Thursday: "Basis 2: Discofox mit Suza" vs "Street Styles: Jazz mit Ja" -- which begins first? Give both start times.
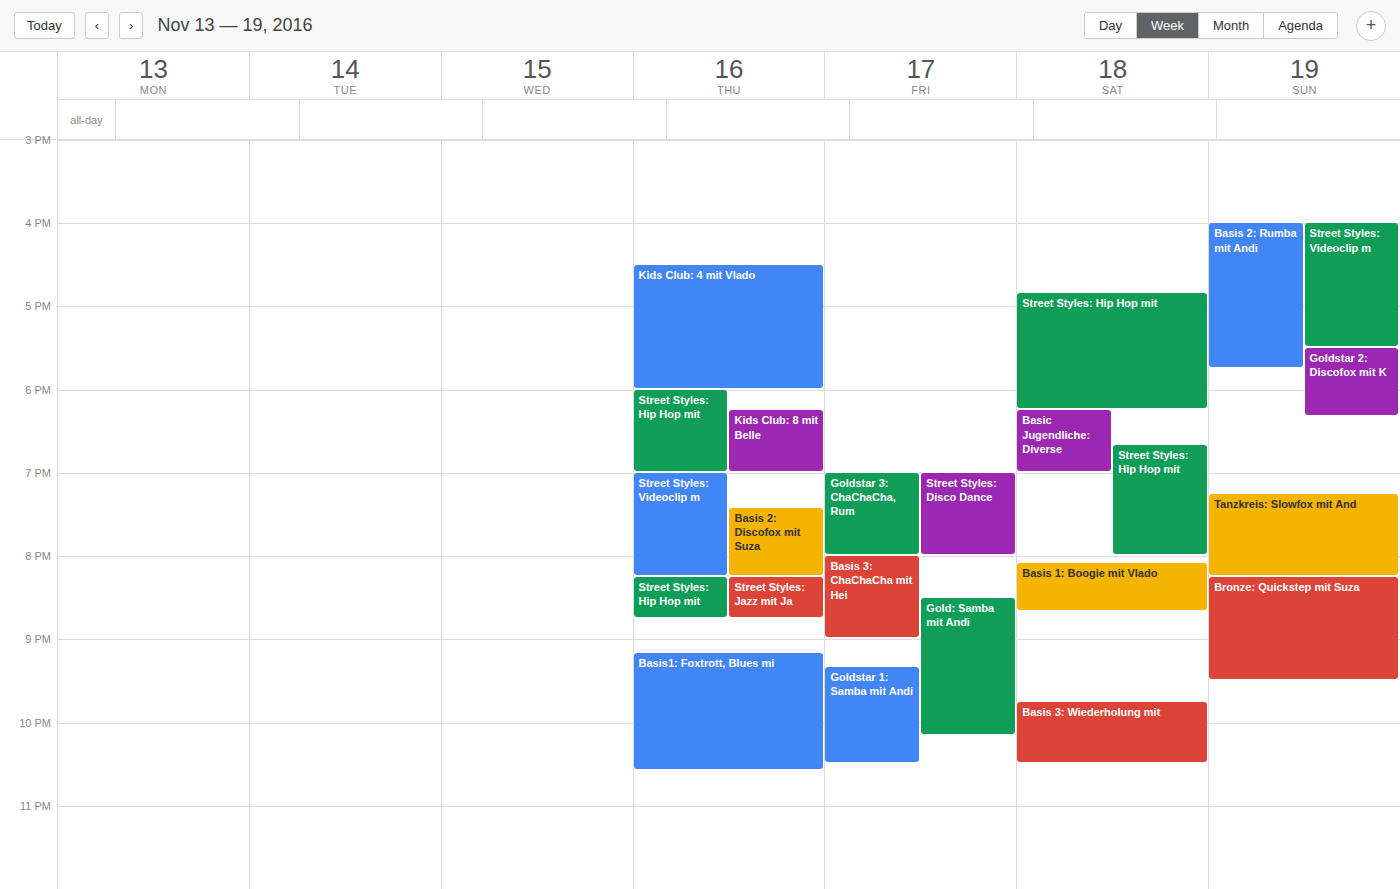
"Basis 2: Discofox mit Suza" 7:25 PM; "Street Styles: Jazz mit Ja" 8:15 PM.